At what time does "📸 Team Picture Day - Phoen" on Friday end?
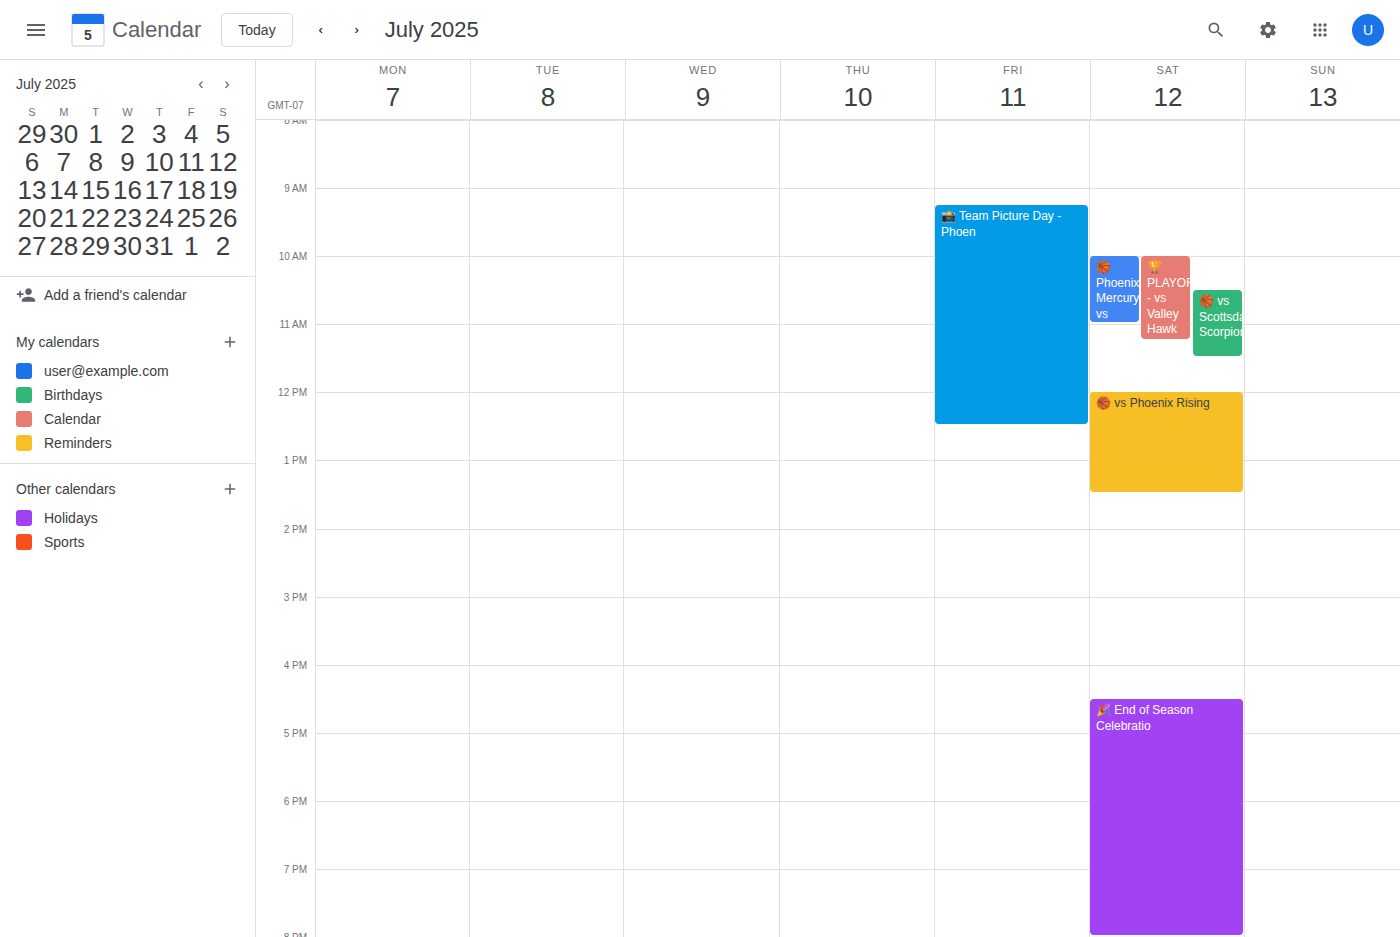
12:30